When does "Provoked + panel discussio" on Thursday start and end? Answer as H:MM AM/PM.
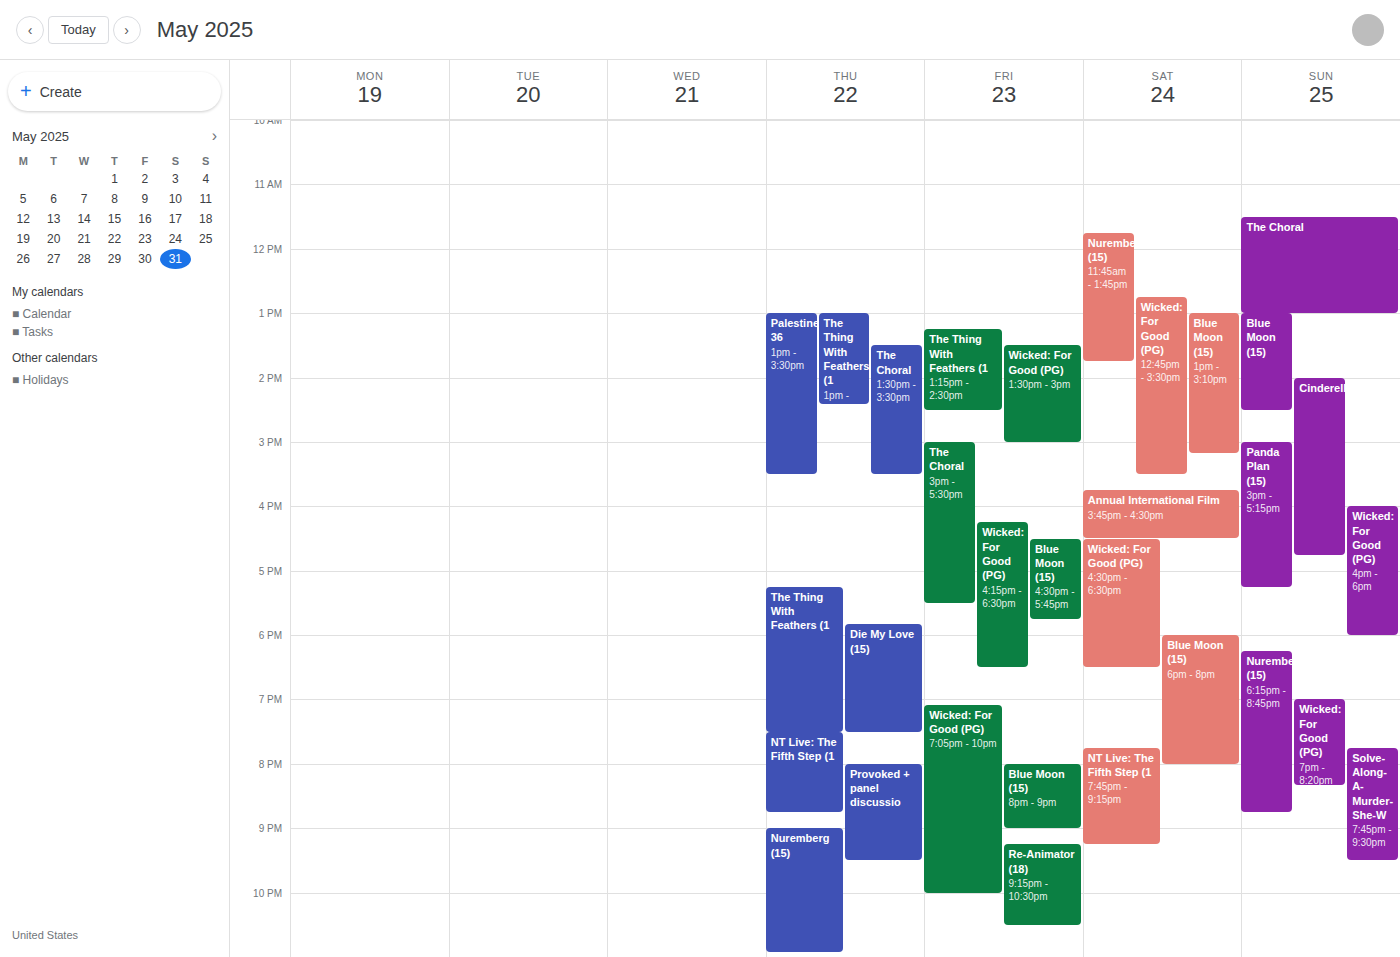
8:00 PM to 9:30 PM